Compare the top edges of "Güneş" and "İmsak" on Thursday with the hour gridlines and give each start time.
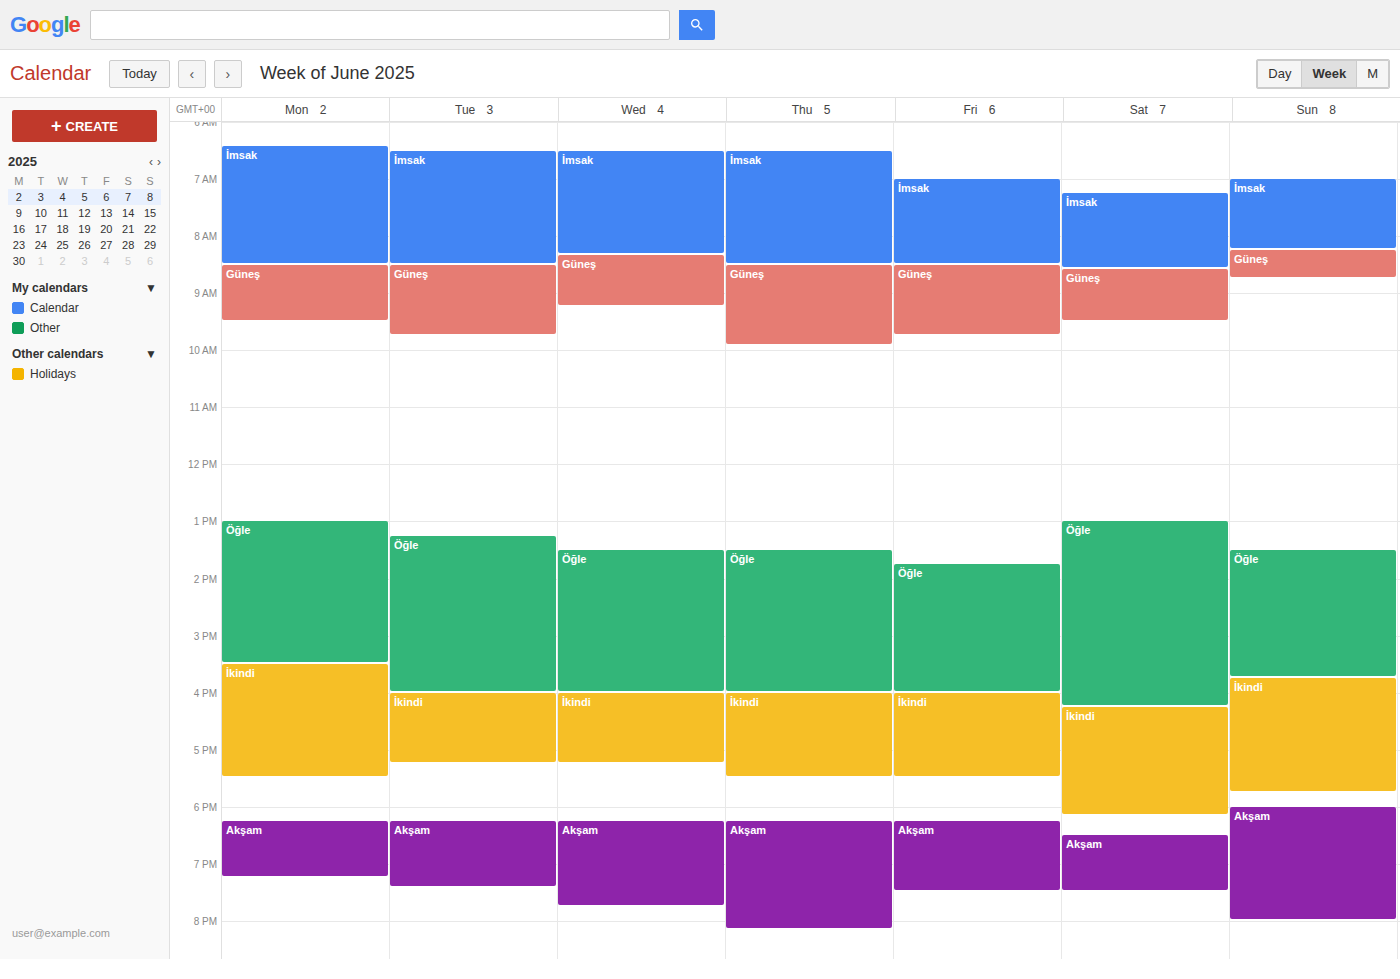
"Güneş": 8:30 AM, halfway between the 8 AM and 9 AM lines. "İmsak": 6:30 AM, halfway between the 6 AM and 7 AM lines.